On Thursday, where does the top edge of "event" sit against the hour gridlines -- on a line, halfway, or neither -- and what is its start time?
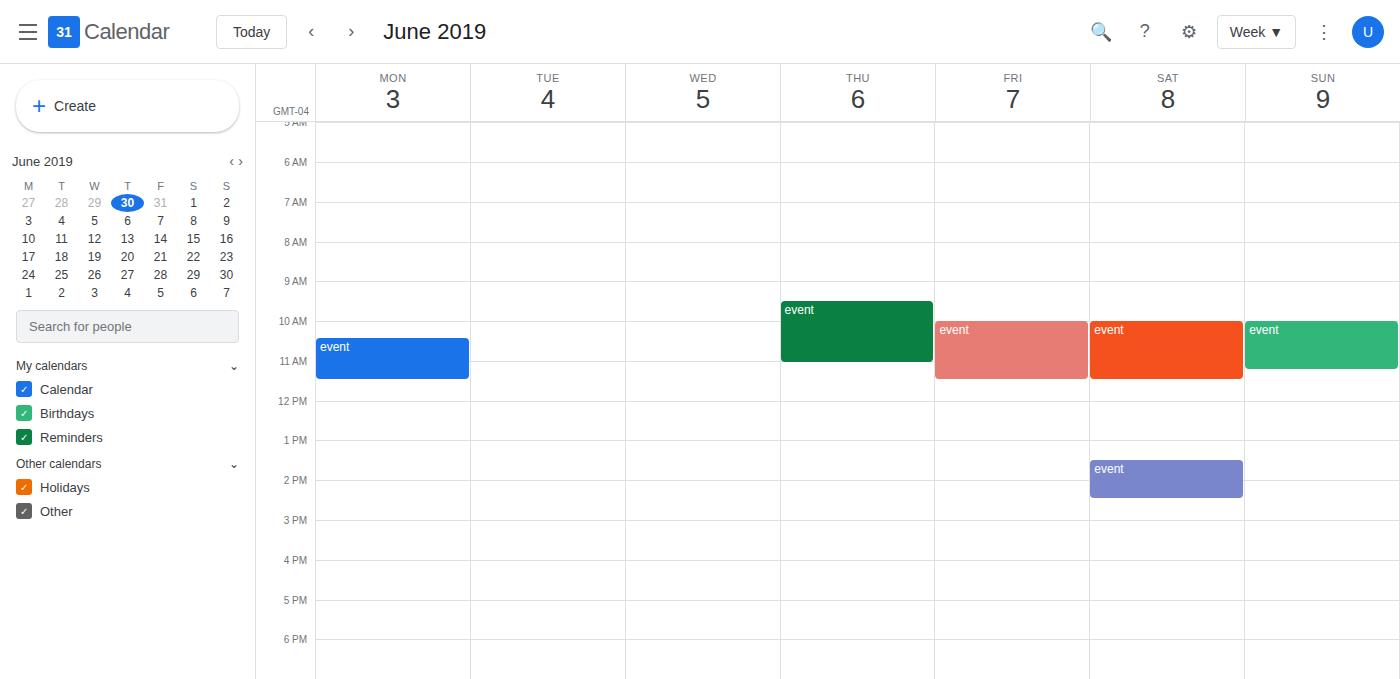
9:30 AM -- halfway between the 9 AM and 10 AM lines.